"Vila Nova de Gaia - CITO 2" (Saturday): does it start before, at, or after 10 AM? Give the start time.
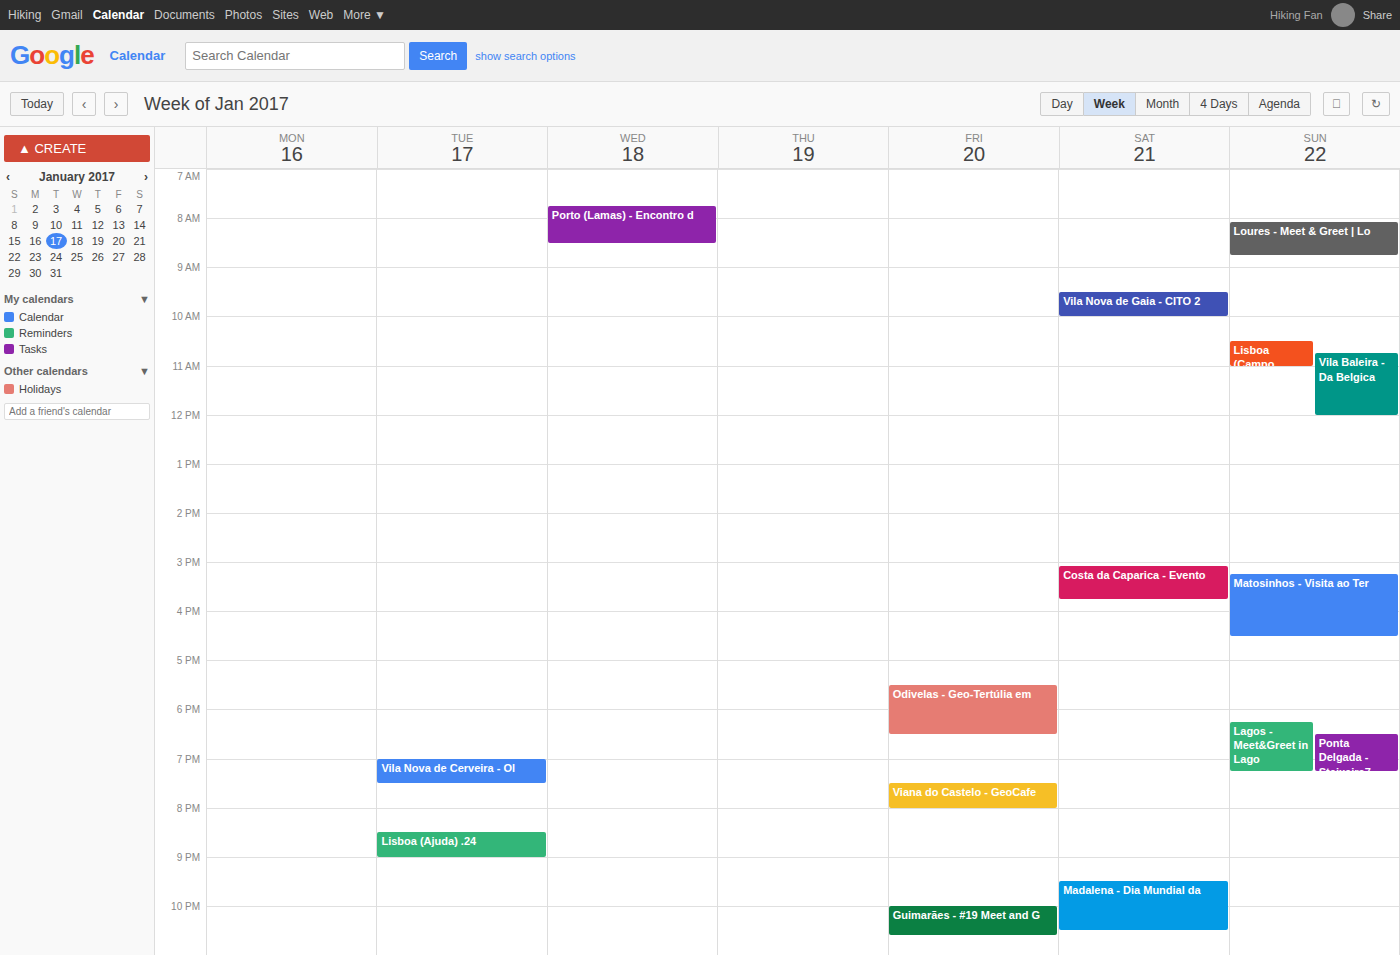
9:30 AM -- before 10 AM, 30 minutes above the 10 AM line.